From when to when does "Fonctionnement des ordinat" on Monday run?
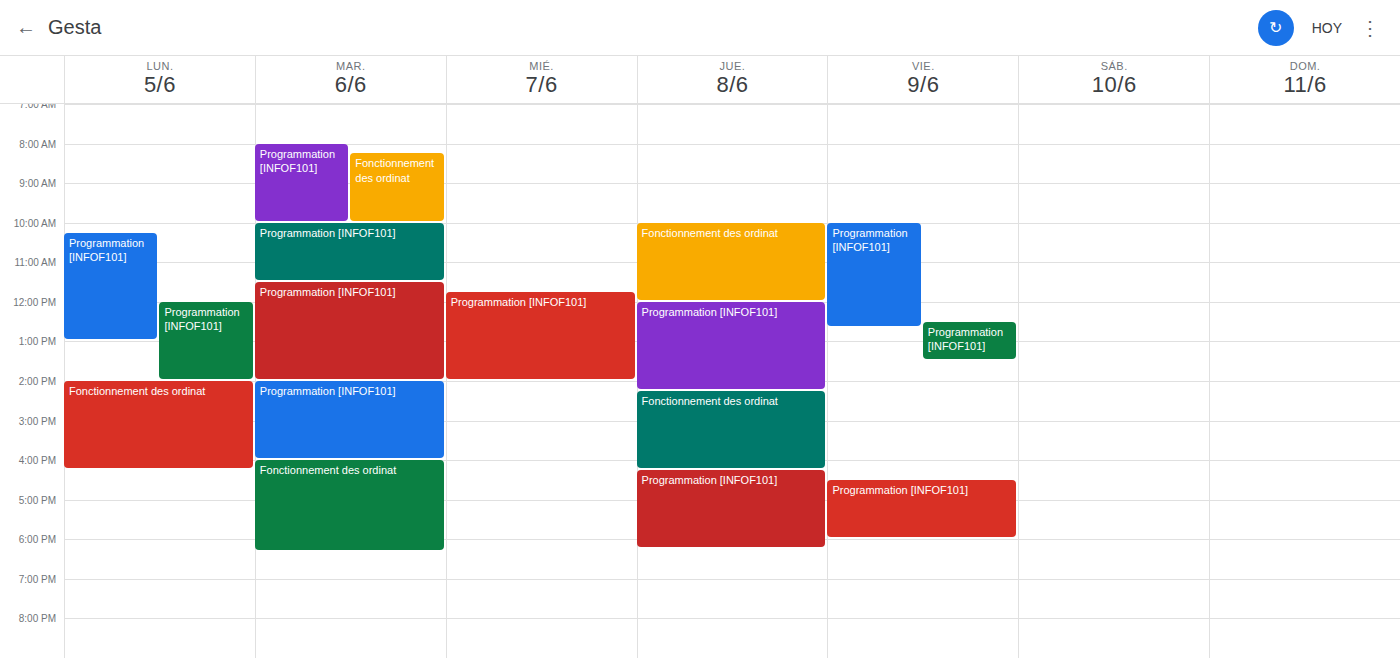
2:00 PM to 4:15 PM